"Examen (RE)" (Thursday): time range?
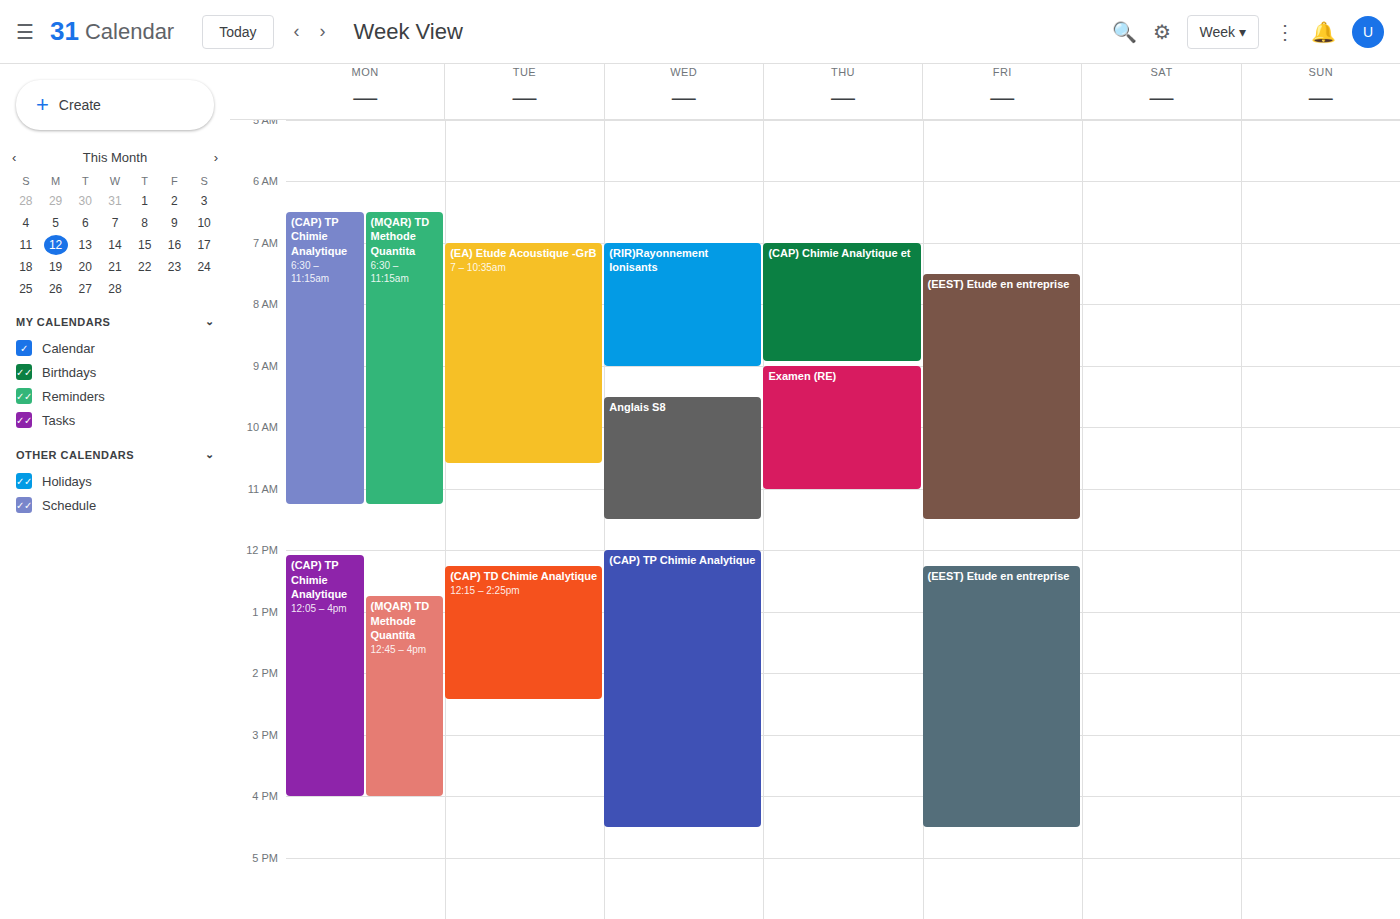
09:00 to 11:00